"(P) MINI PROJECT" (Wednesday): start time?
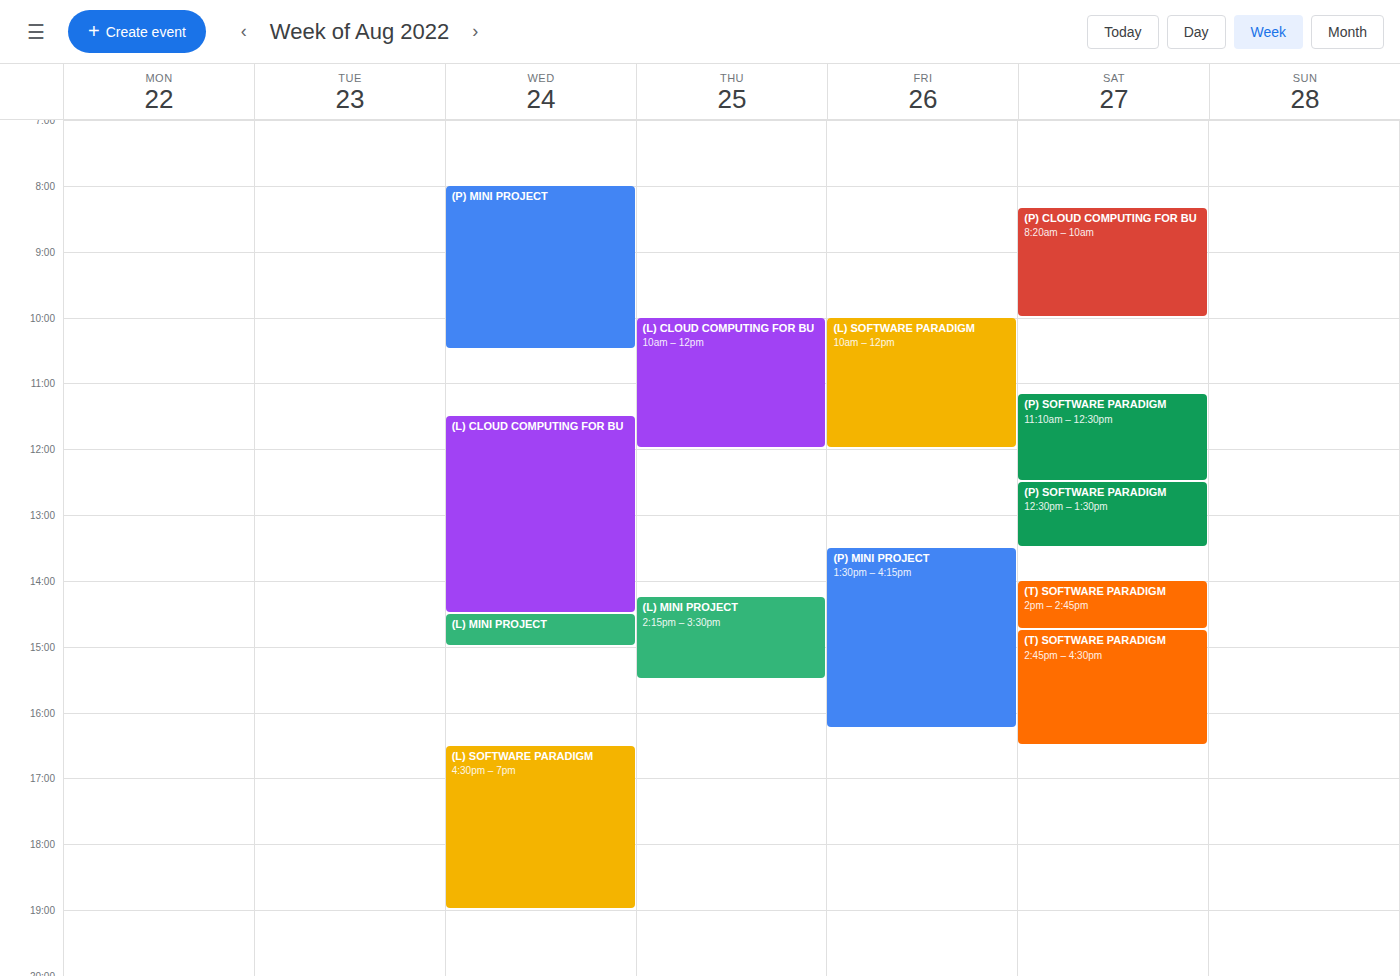
8:00 AM